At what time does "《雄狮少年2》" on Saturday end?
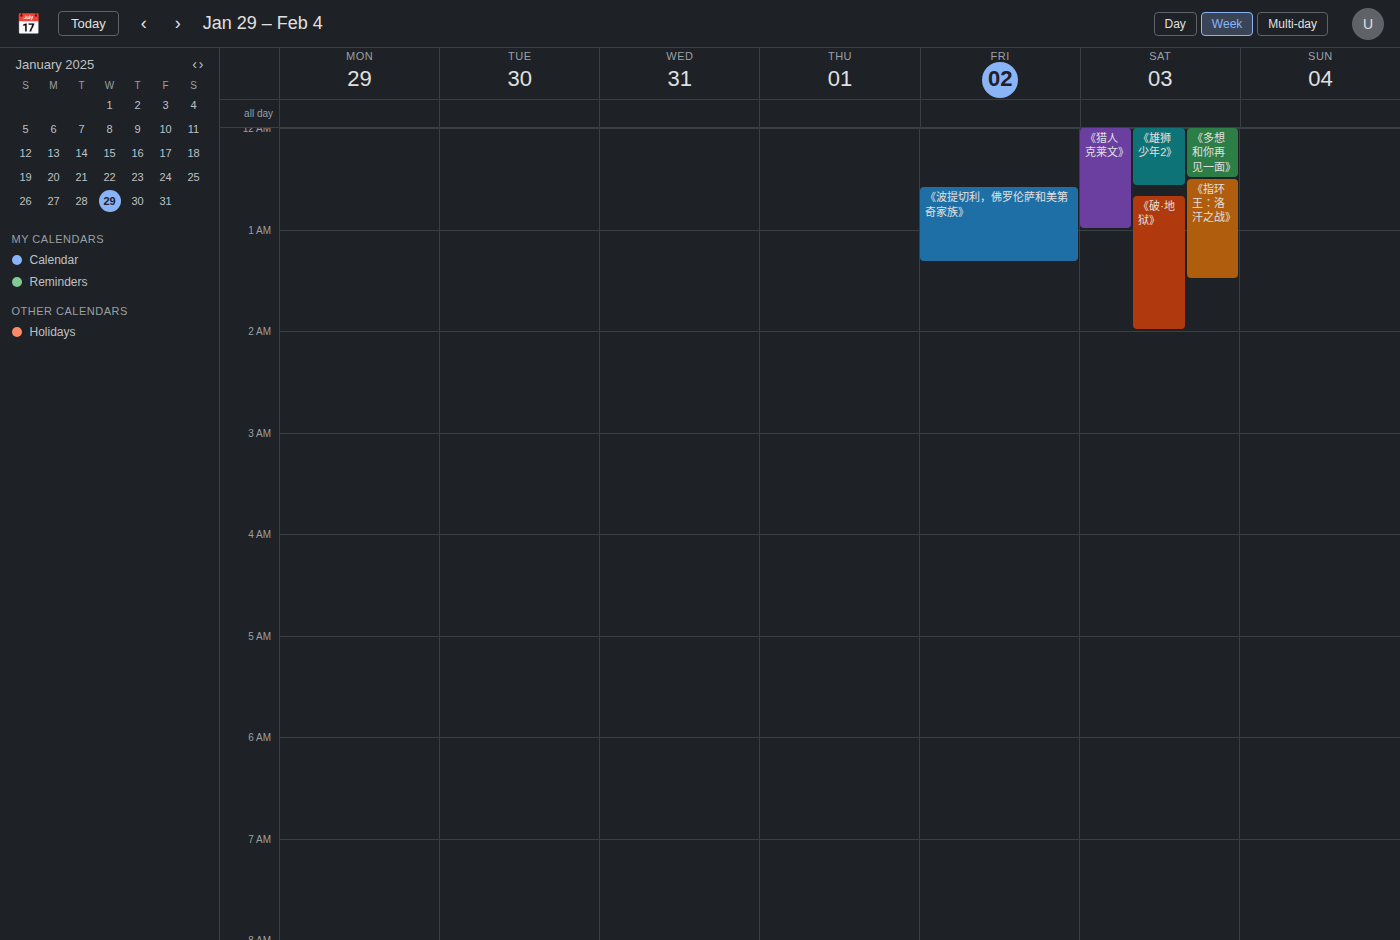
12:35 AM